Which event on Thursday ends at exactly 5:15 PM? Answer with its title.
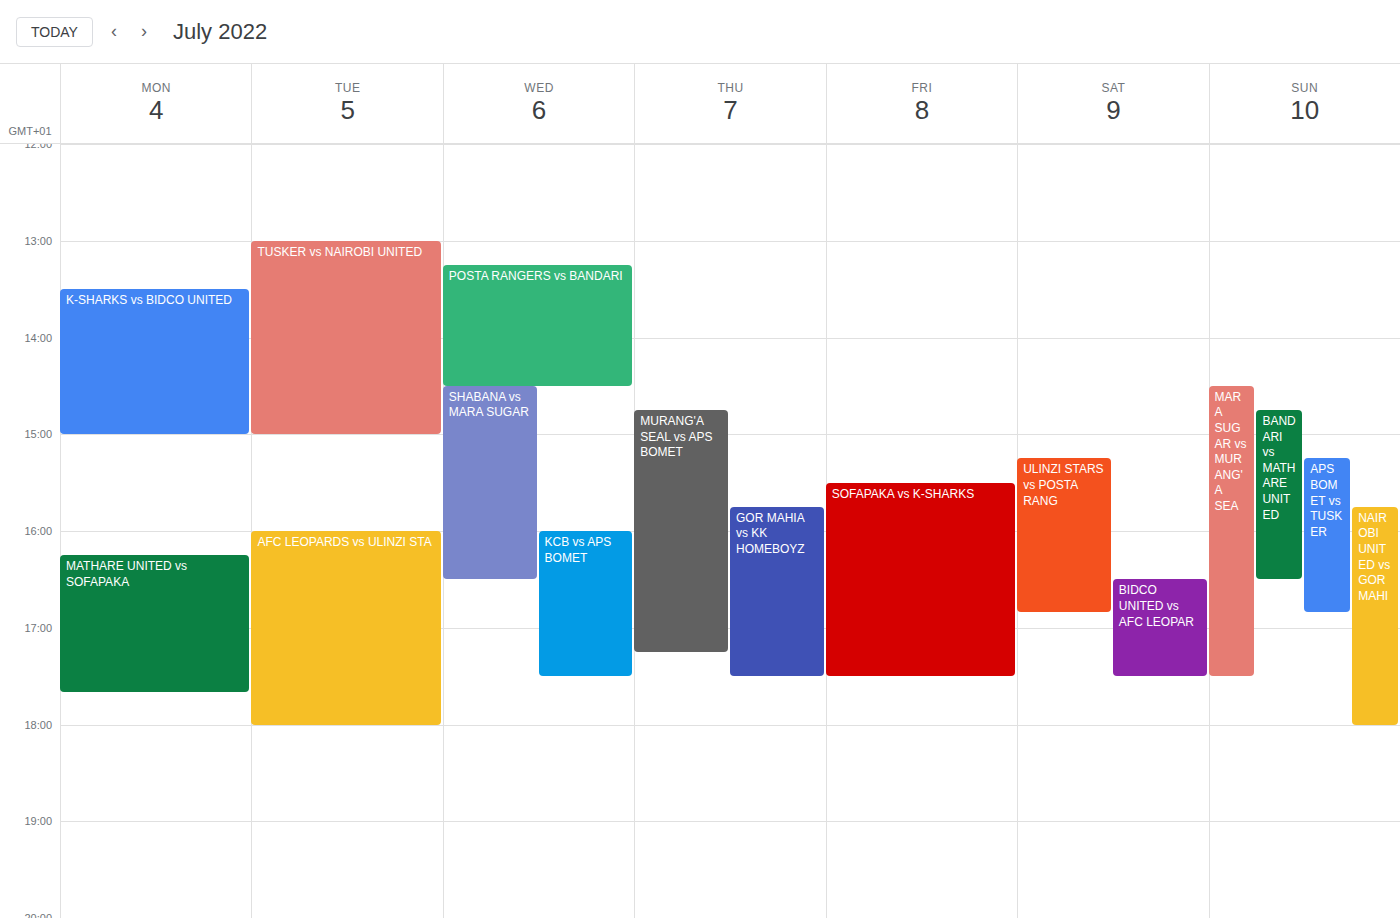
"MURANG'A SEAL vs APS BOMET"